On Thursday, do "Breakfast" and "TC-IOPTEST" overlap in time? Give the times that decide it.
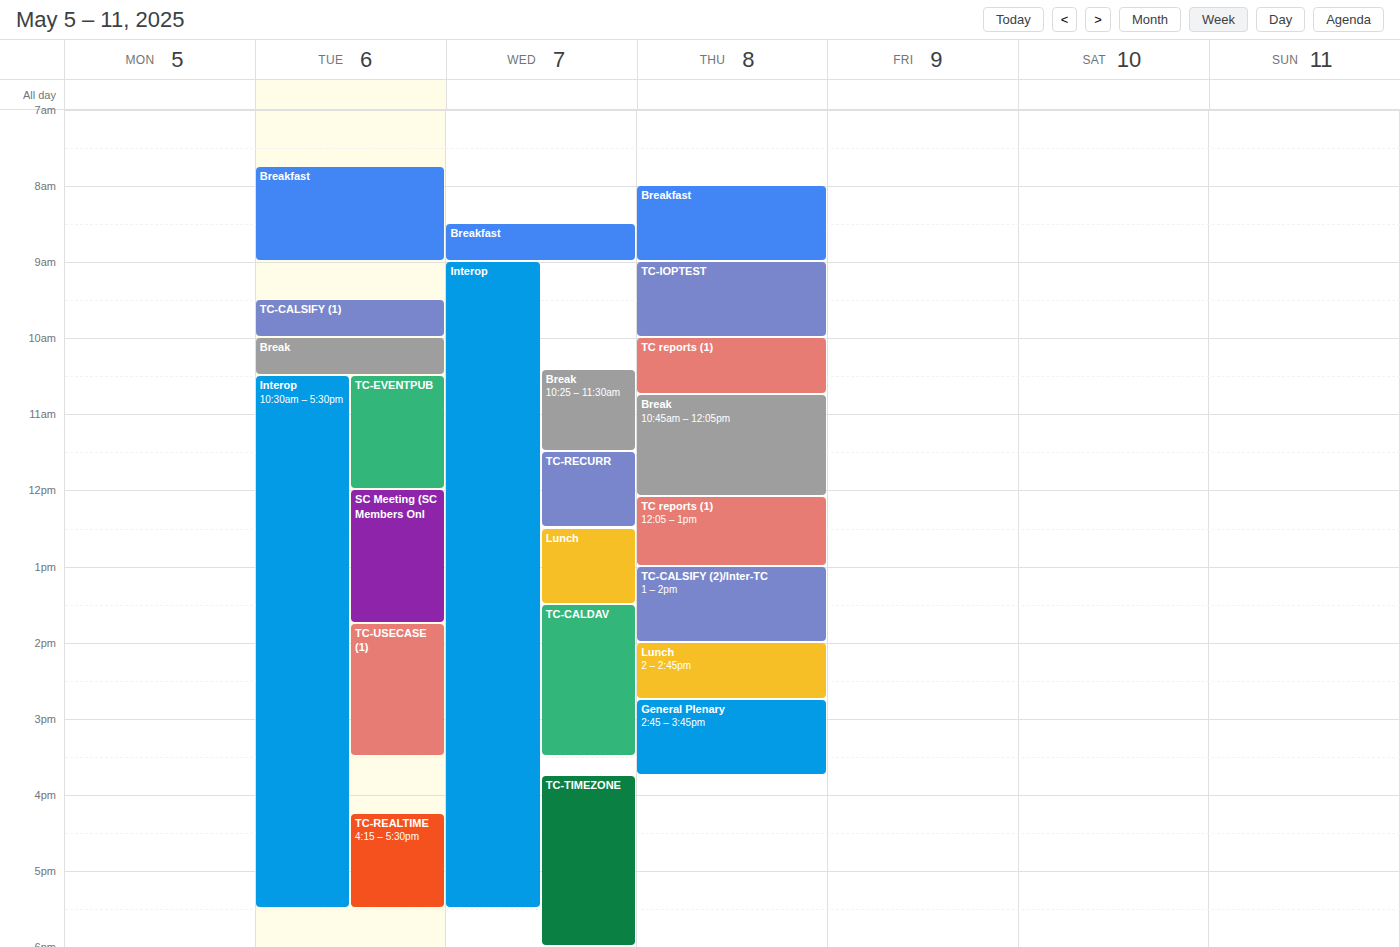
"Breakfast" ends at 9:00 AM, exactly when "TC-IOPTEST" starts -- they touch but do not overlap.